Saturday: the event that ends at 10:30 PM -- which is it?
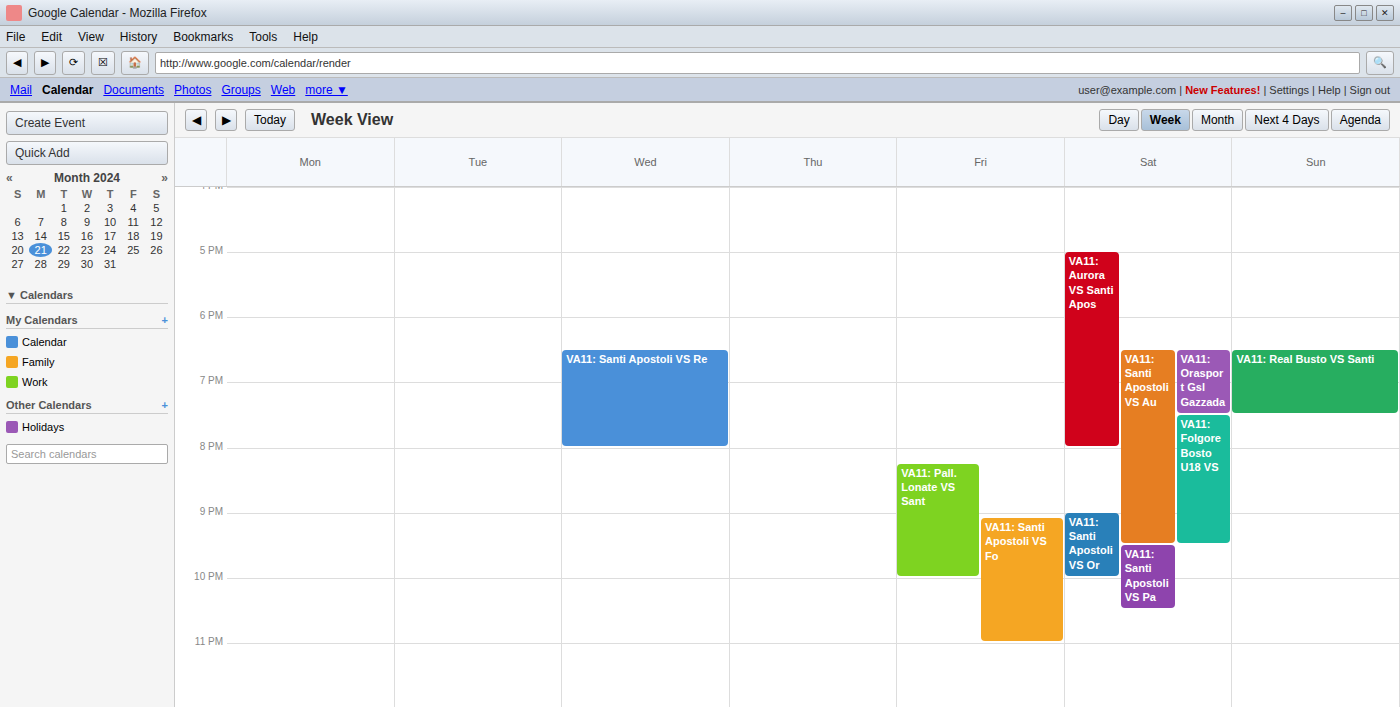
"VA11: Santi Apostoli VS Pa"